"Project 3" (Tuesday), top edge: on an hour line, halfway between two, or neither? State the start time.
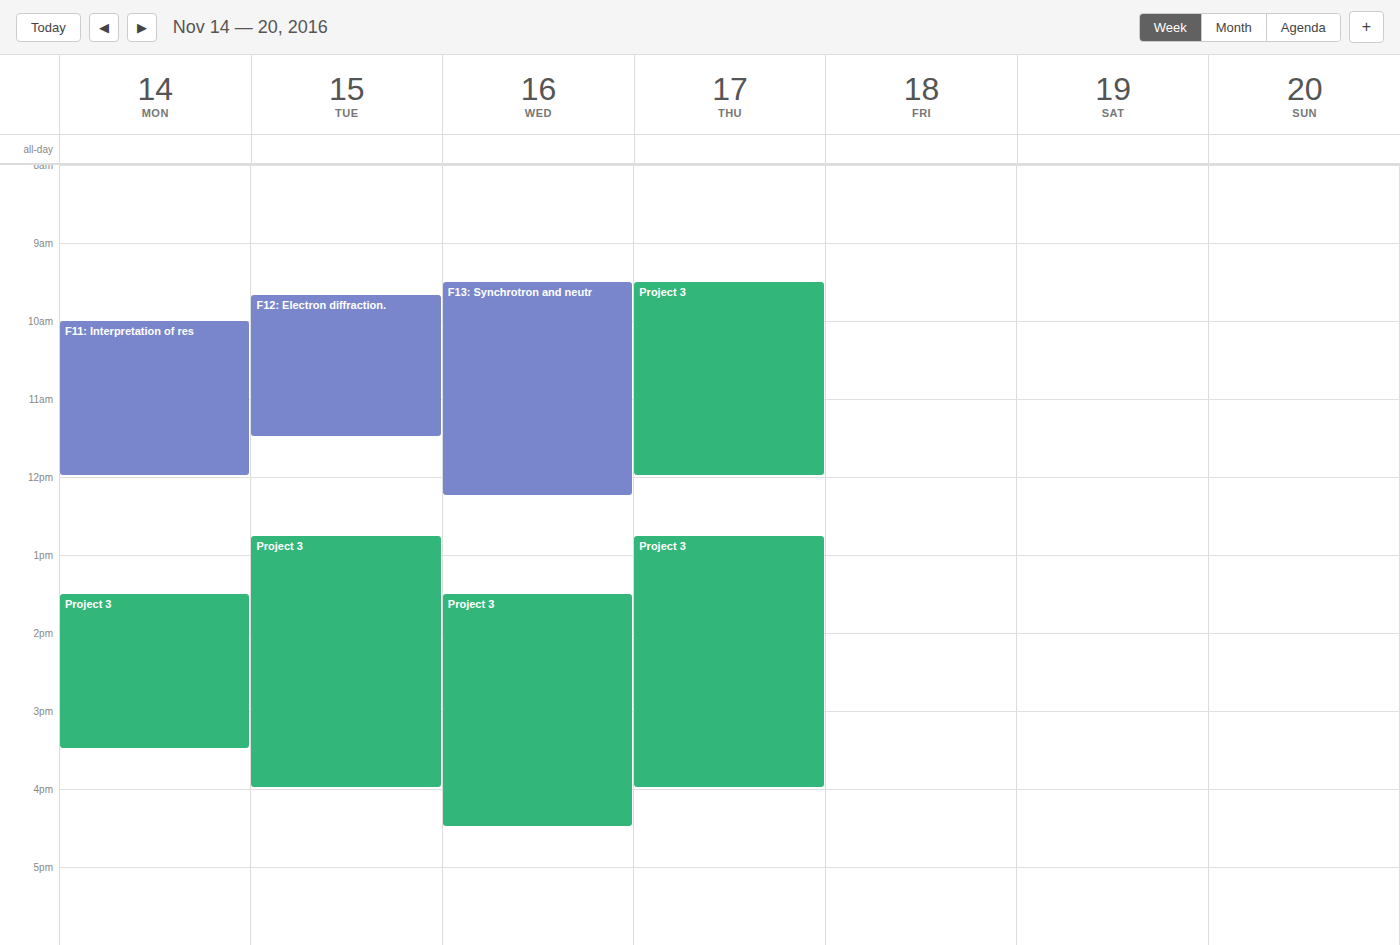
12:45 PM -- neither: three quarters of the way from the 12 PM line to the 1 PM line.